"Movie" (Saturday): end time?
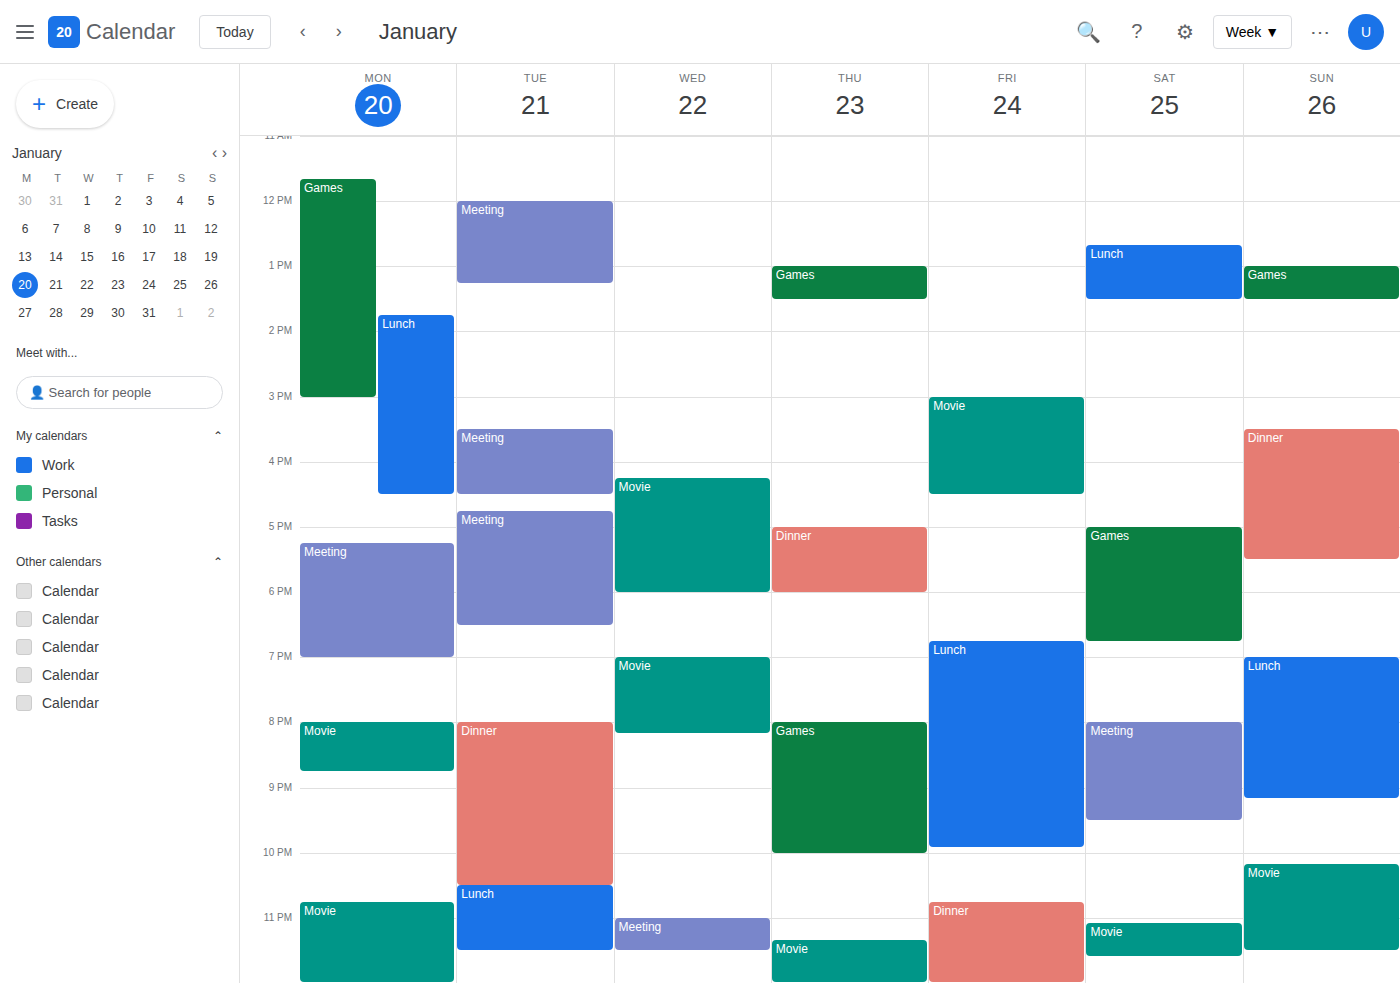
23:35